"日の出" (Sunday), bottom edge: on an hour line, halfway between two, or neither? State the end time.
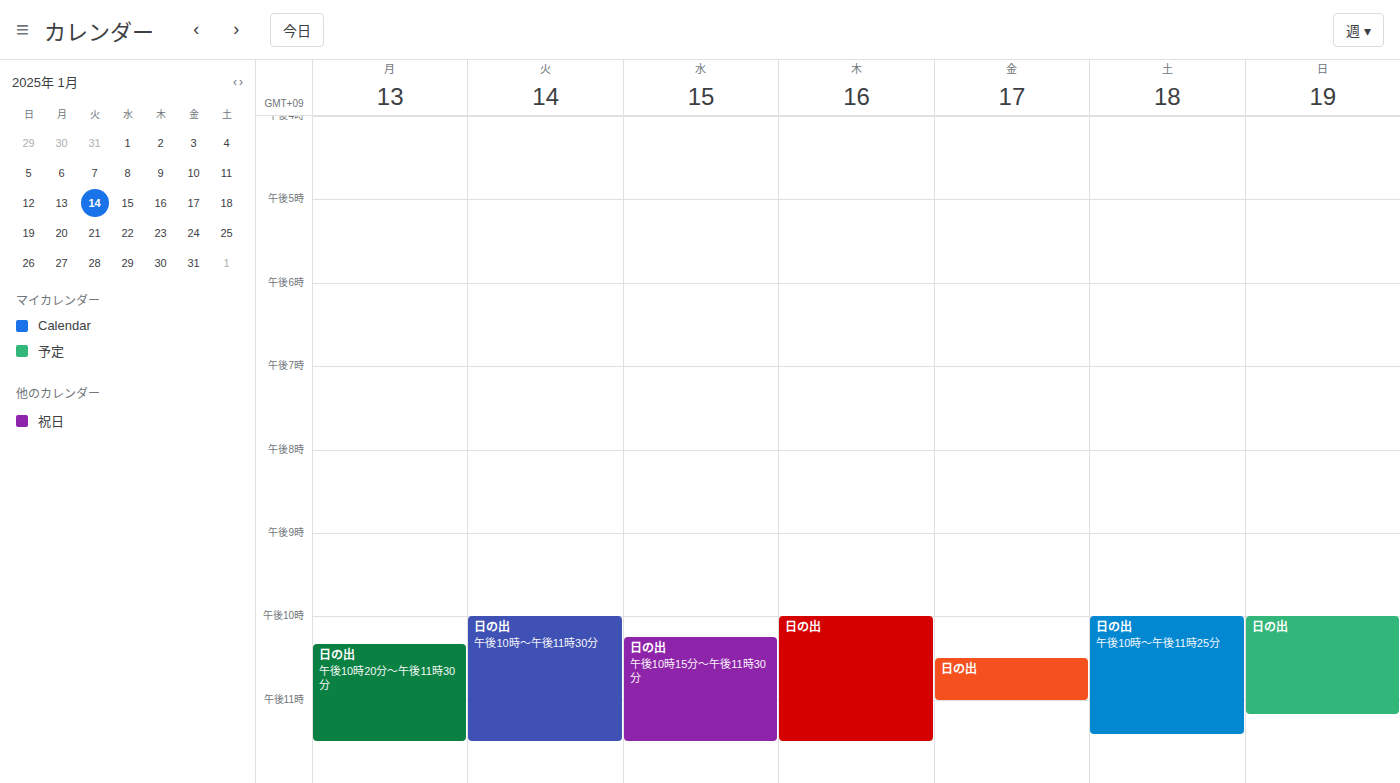
11:10 PM -- neither: 10 minutes below the 11 PM line and 50 minutes above the 12 AM line.